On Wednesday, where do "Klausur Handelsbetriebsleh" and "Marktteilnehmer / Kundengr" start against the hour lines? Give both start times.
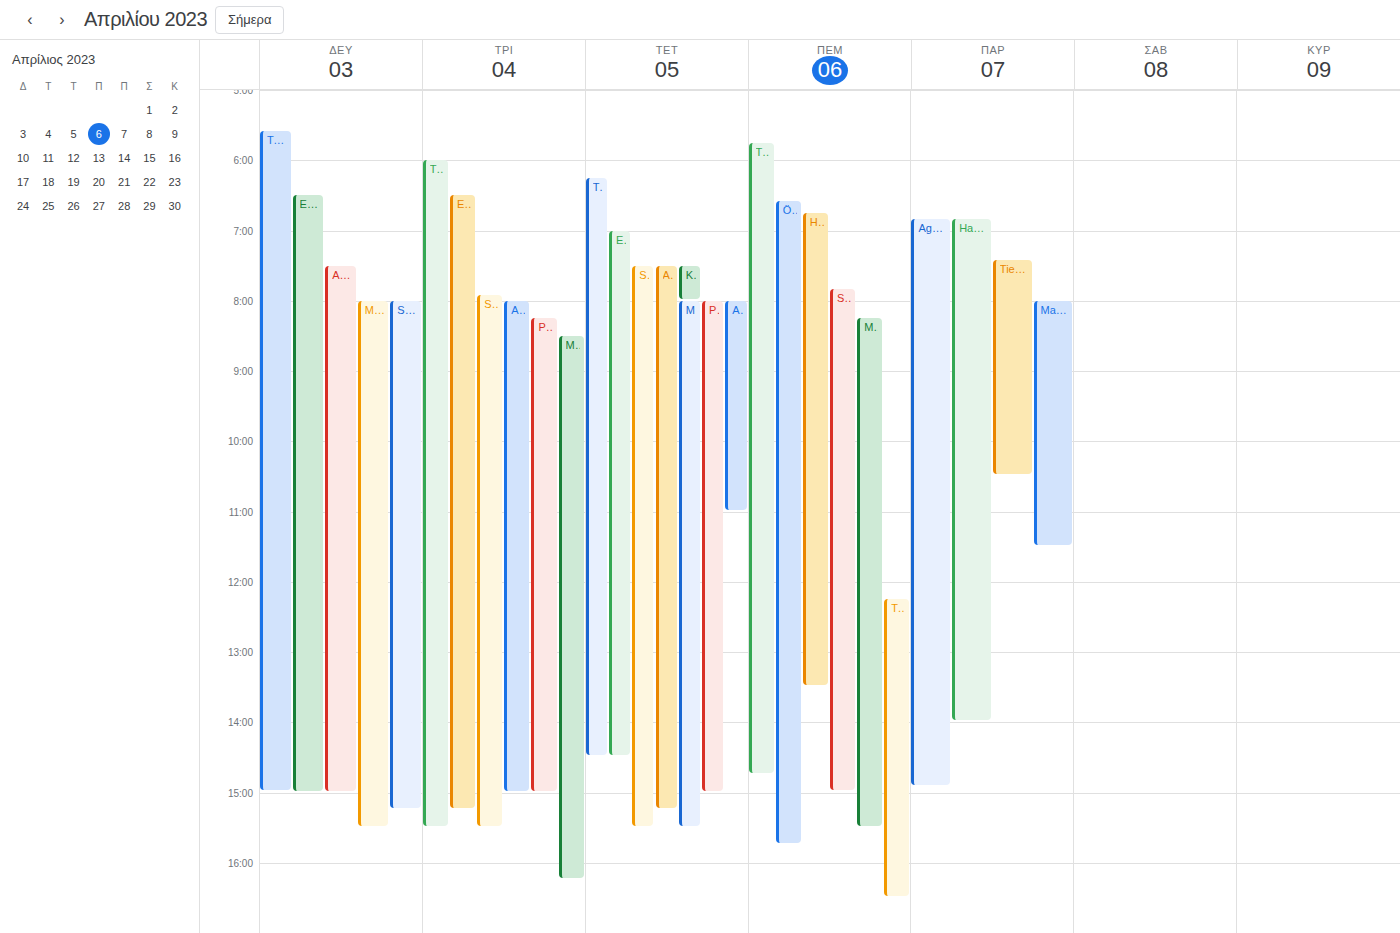
"Klausur Handelsbetriebsleh": 7:30 AM, halfway between the 7 AM and 8 AM lines. "Marktteilnehmer / Kundengr": 8:00 AM, exactly on the 8 AM line.